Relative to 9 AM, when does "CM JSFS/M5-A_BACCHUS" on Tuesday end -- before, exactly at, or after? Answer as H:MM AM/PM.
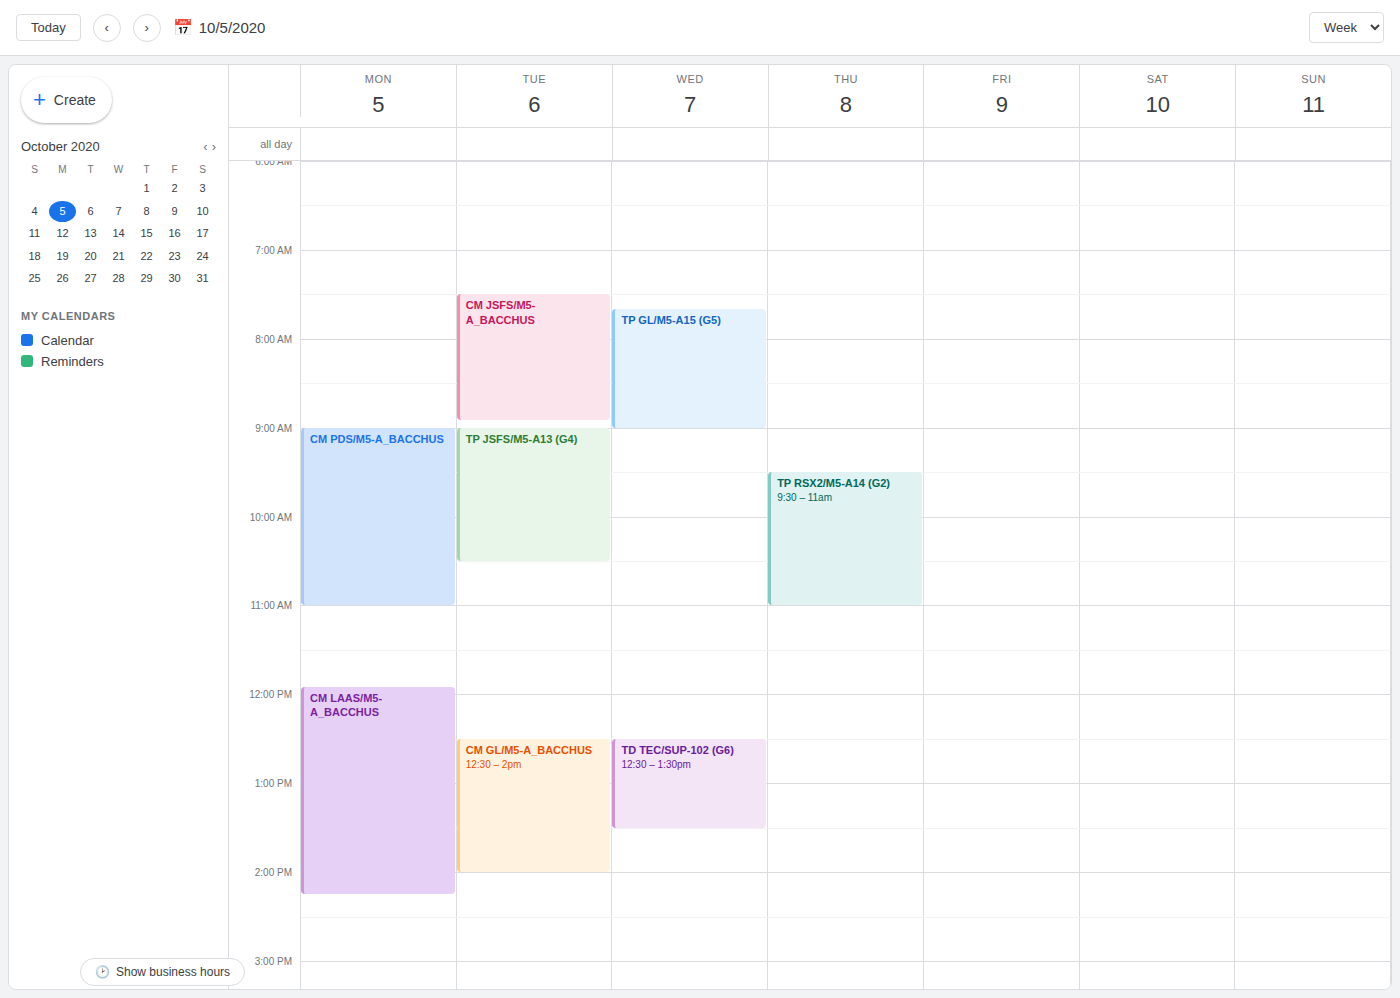
8:55 AM -- before 9 AM, 5 minutes above the 9 AM line.